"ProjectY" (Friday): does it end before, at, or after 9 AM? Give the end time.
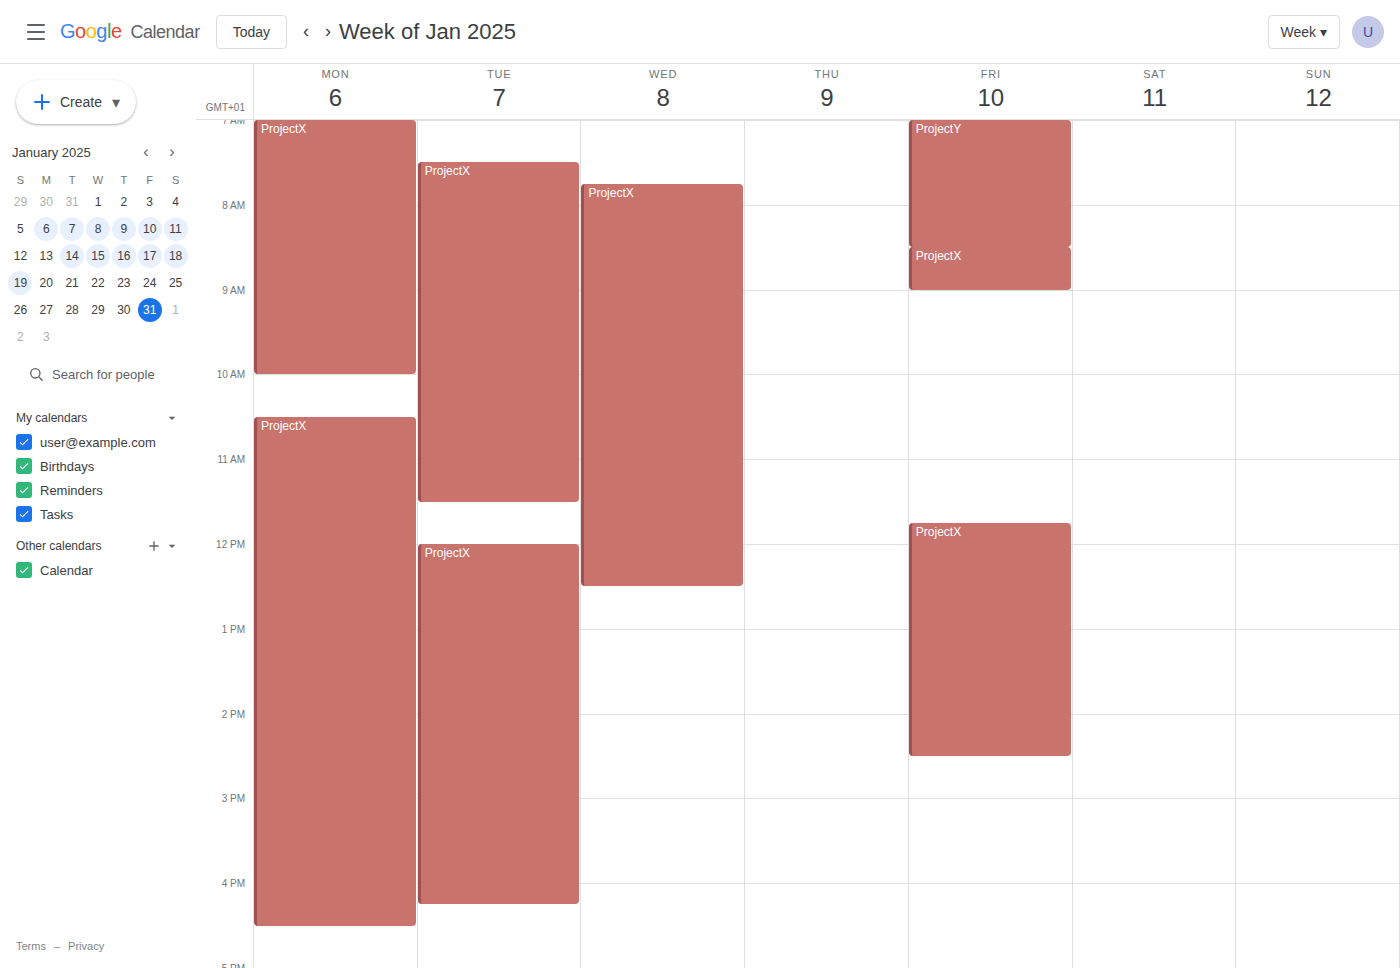
8:30 AM -- before 9 AM, 30 minutes above the 9 AM line.